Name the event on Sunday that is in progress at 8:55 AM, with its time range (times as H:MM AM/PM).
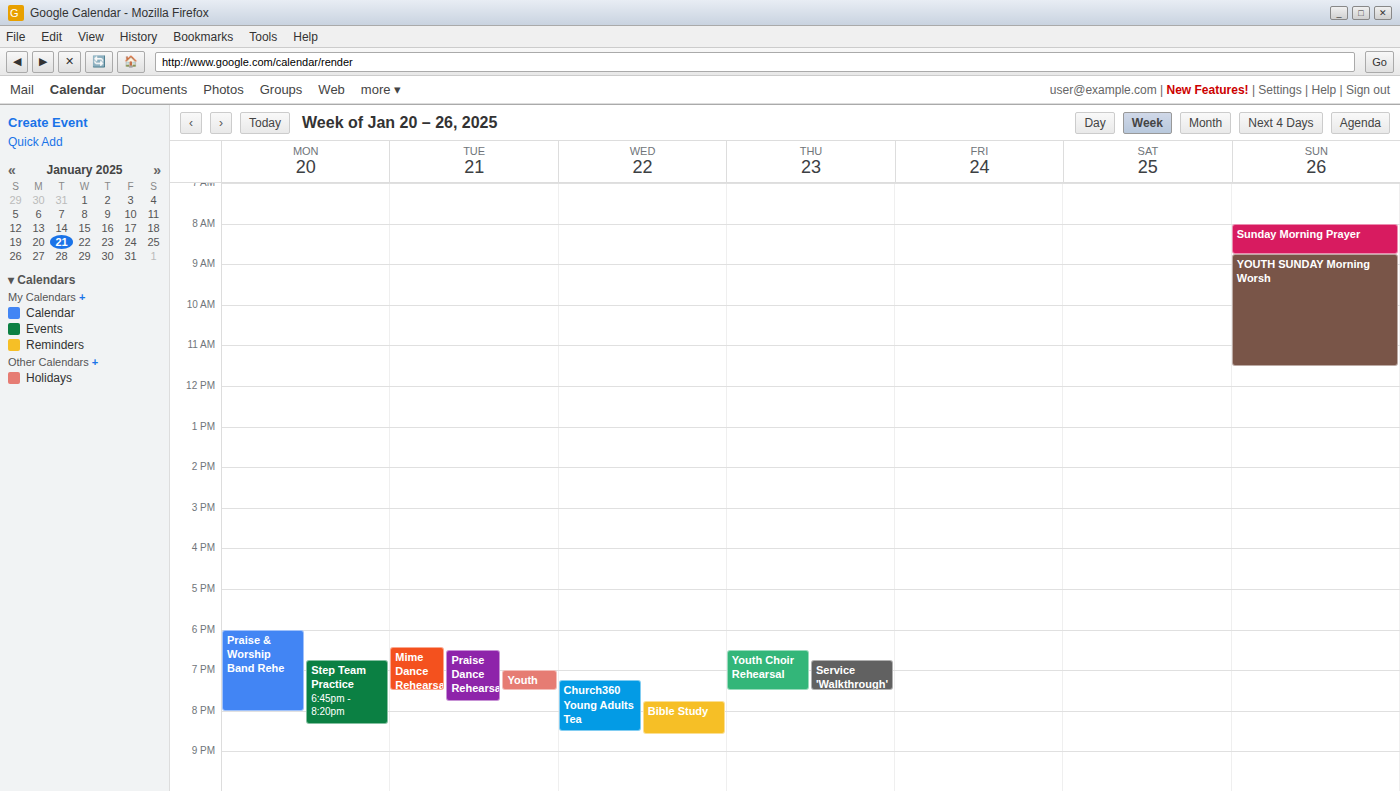
"YOUTH SUNDAY Morning Worsh", 8:45 AM to 11:30 AM